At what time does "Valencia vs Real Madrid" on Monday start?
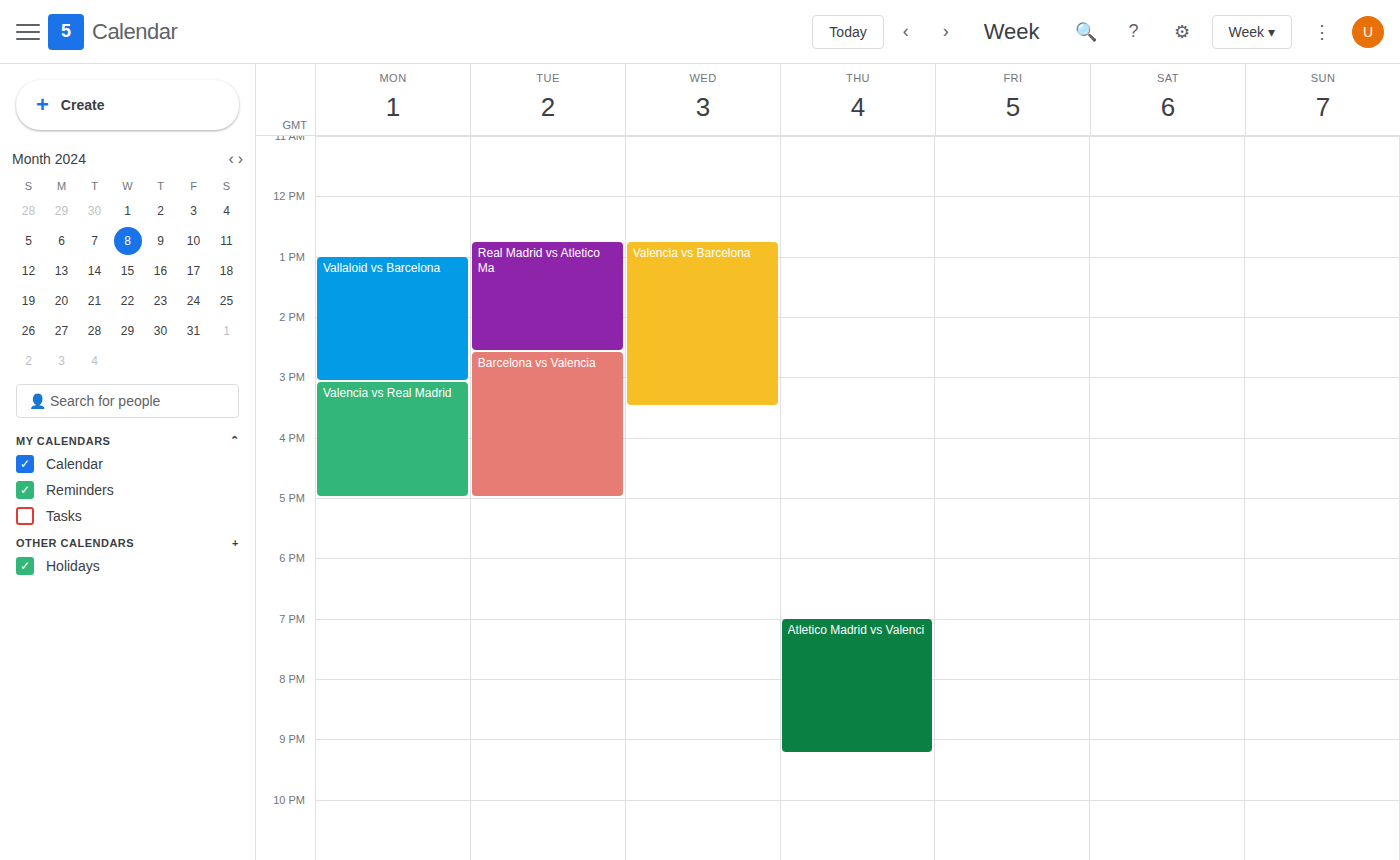
3:05 PM